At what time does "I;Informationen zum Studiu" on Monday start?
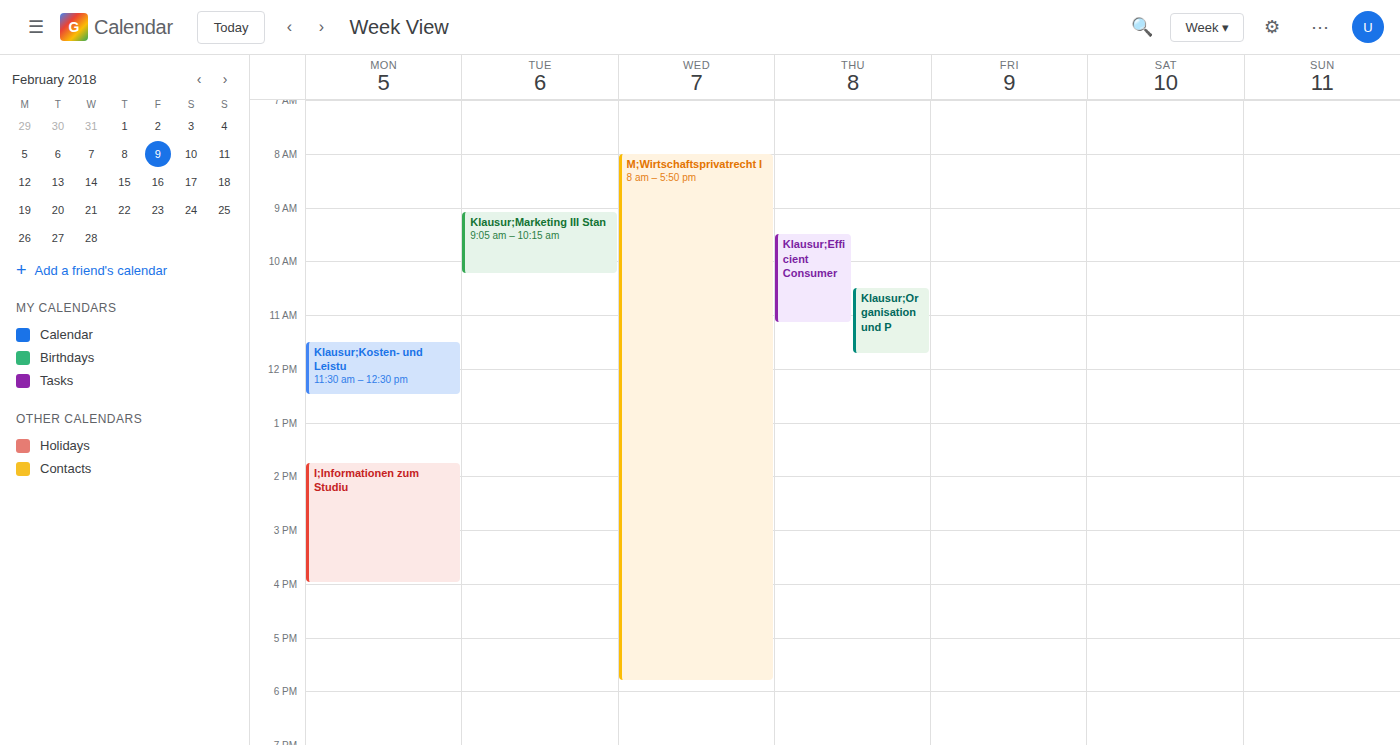
1:45 PM